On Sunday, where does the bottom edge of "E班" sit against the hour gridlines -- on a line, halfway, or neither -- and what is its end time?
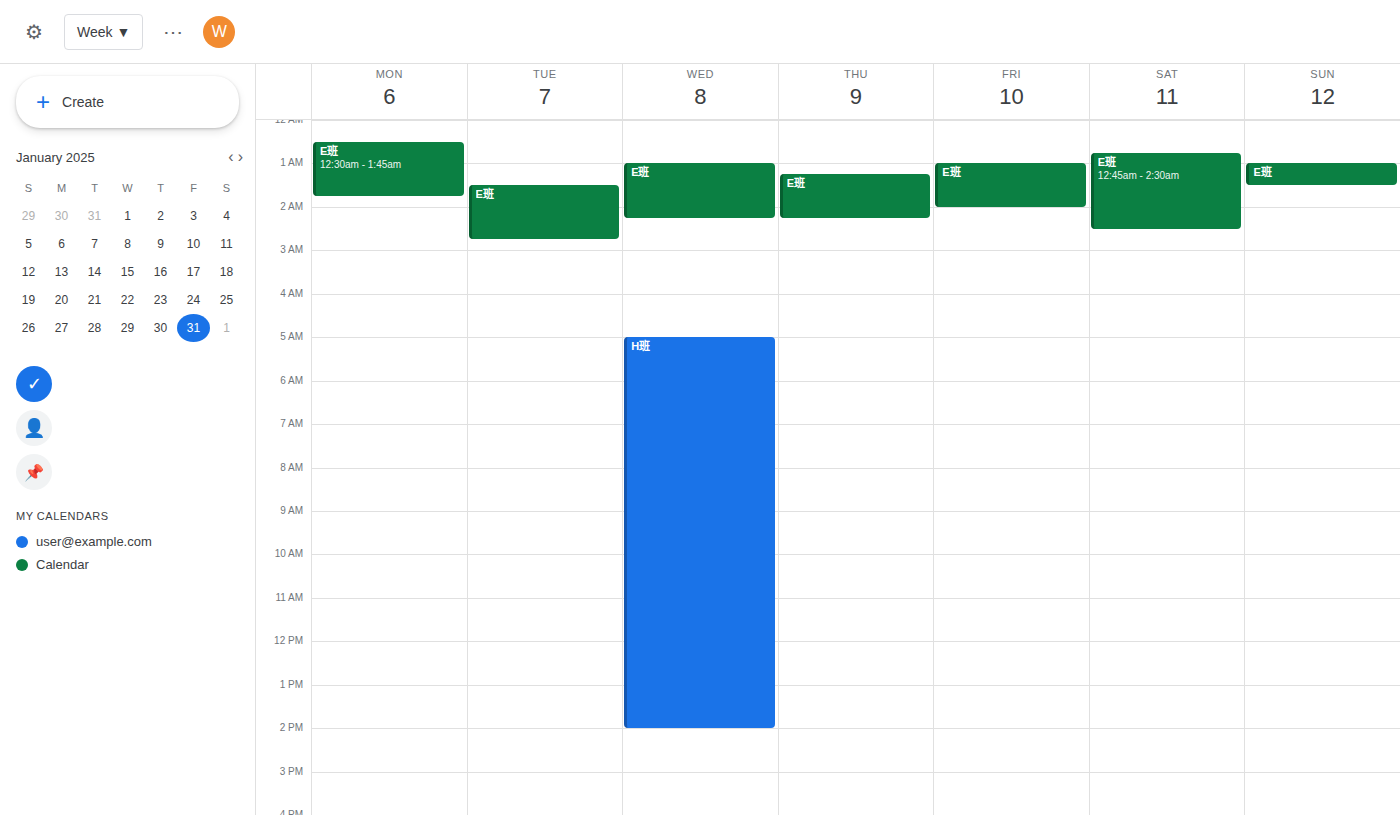
1:30 AM -- halfway between the 1 AM and 2 AM lines.